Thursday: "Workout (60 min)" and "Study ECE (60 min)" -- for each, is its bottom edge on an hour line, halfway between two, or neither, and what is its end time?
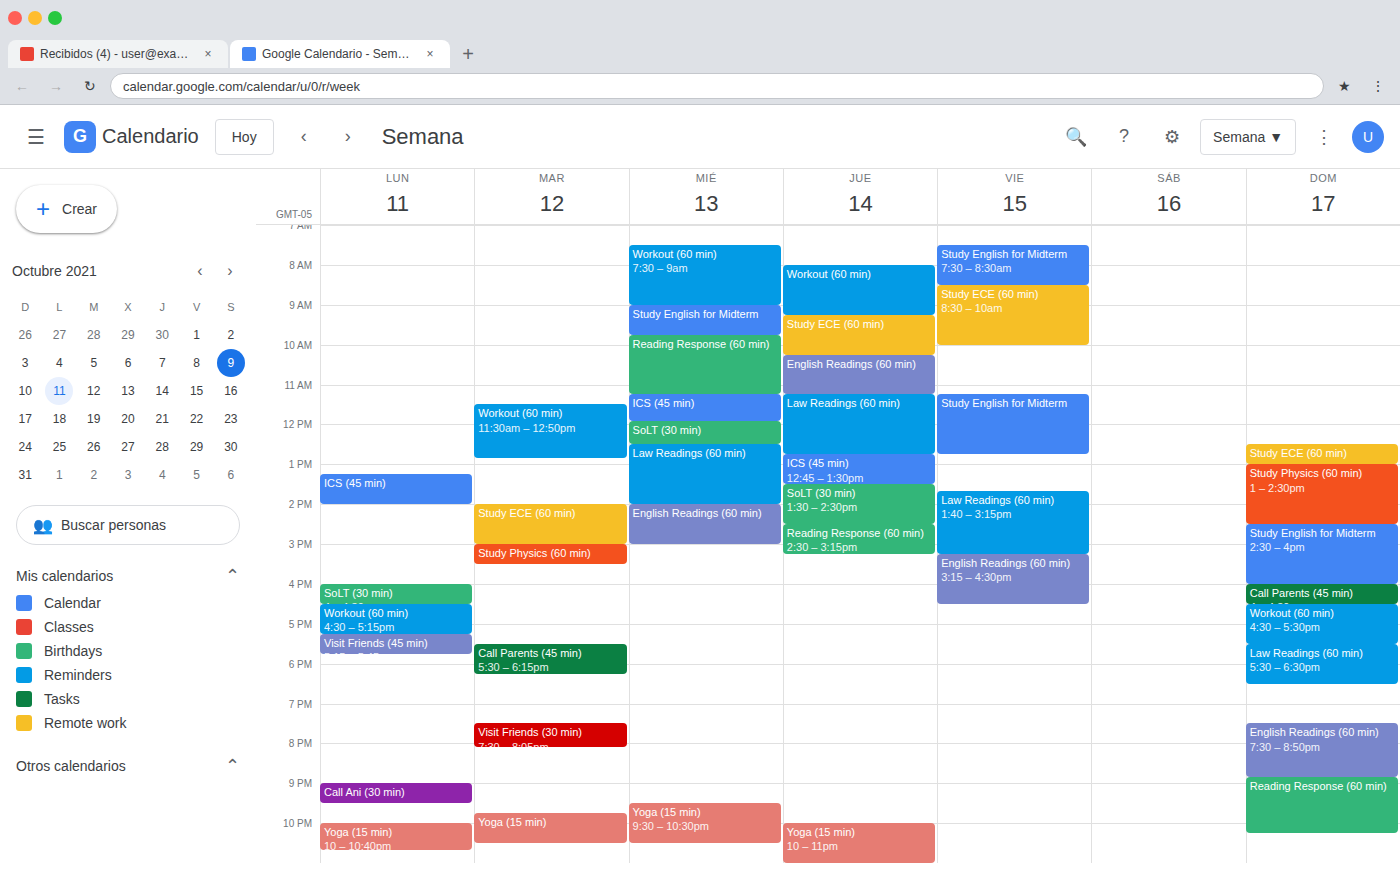
"Workout (60 min)": 09:15, neither: a quarter of the way from the 09:00 line to the 10:00 line. "Study ECE (60 min)": 10:15, neither: a quarter of the way from the 10:00 line to the 11:00 line.